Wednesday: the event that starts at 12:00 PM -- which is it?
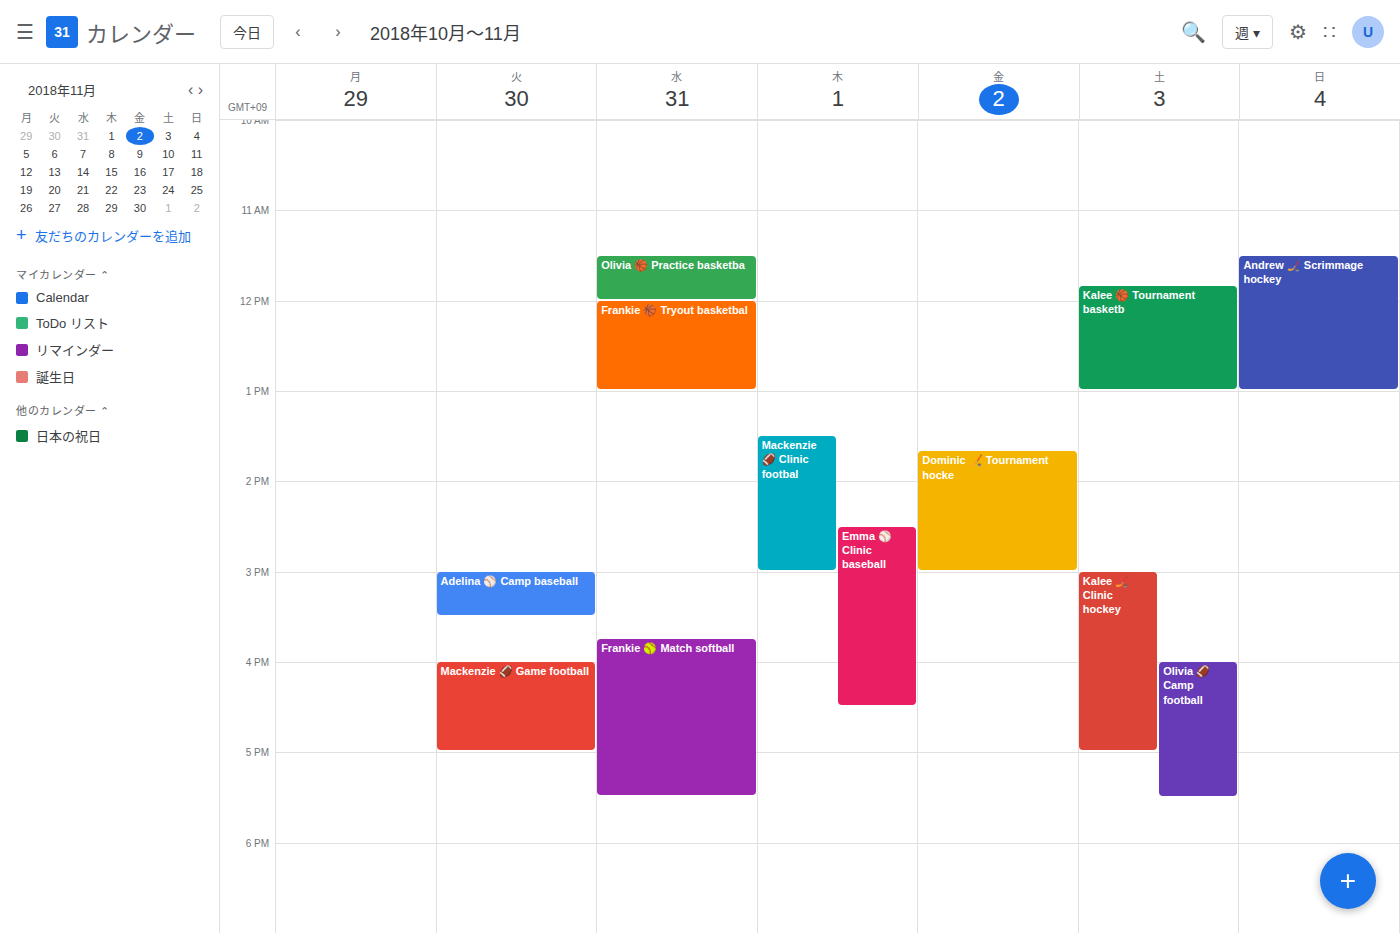
"Frankie 🏀 Tryout basketbal"